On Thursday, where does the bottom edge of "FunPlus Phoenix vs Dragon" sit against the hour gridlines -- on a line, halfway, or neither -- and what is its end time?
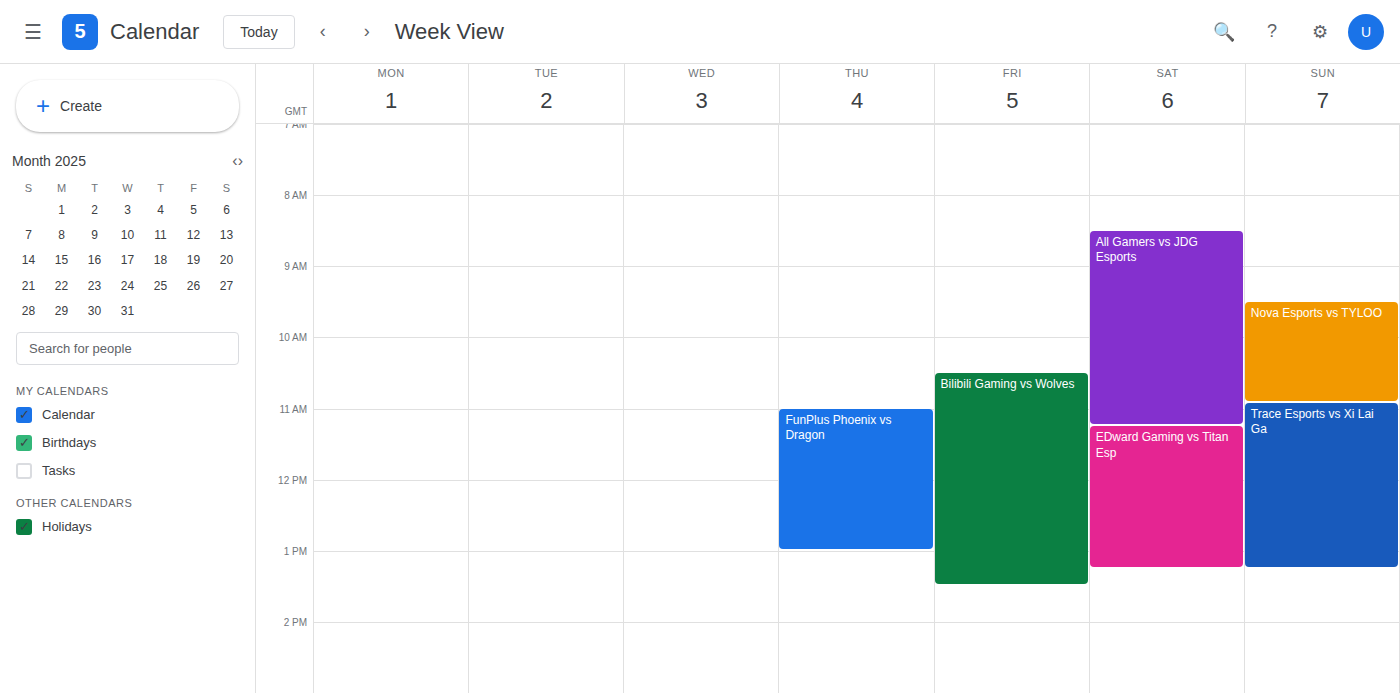
1:00 PM -- exactly on the 1 PM line.